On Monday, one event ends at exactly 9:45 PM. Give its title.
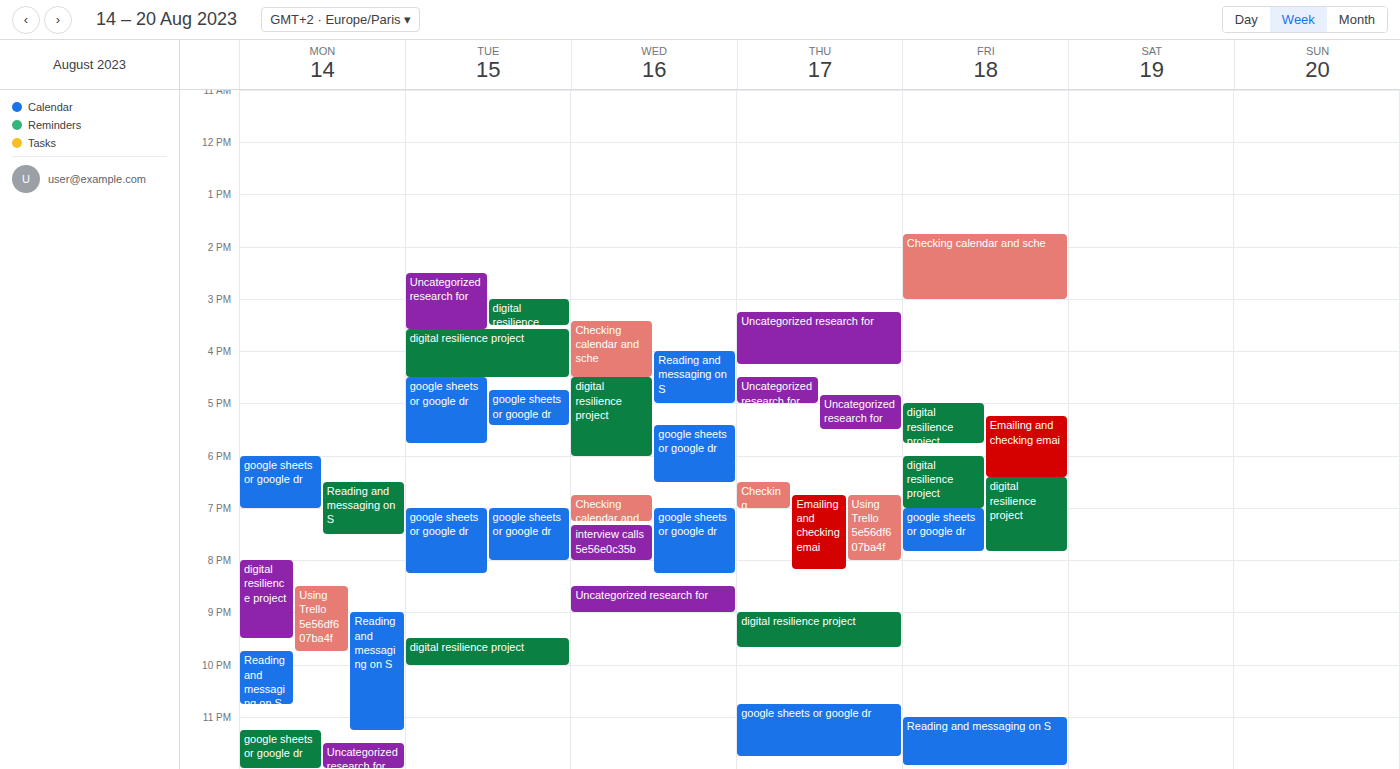
"Using Trello 5e56df607ba4f"